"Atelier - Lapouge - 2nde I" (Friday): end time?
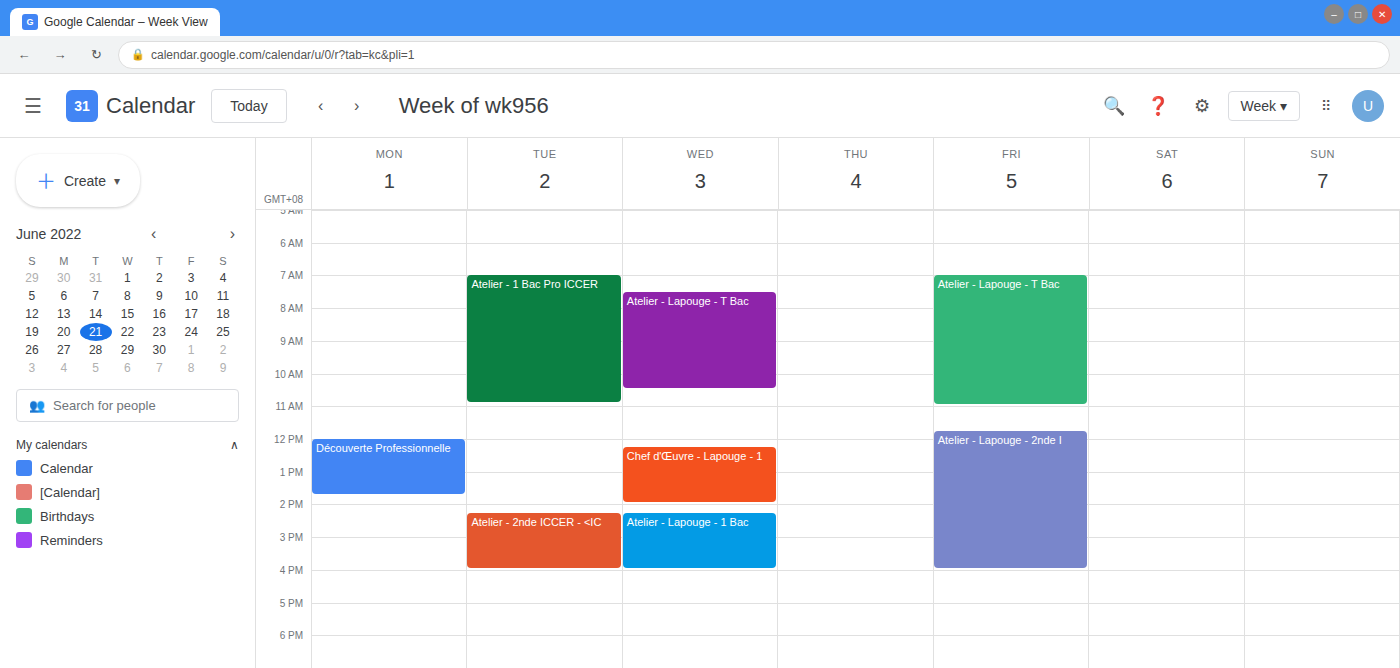
4:00 PM